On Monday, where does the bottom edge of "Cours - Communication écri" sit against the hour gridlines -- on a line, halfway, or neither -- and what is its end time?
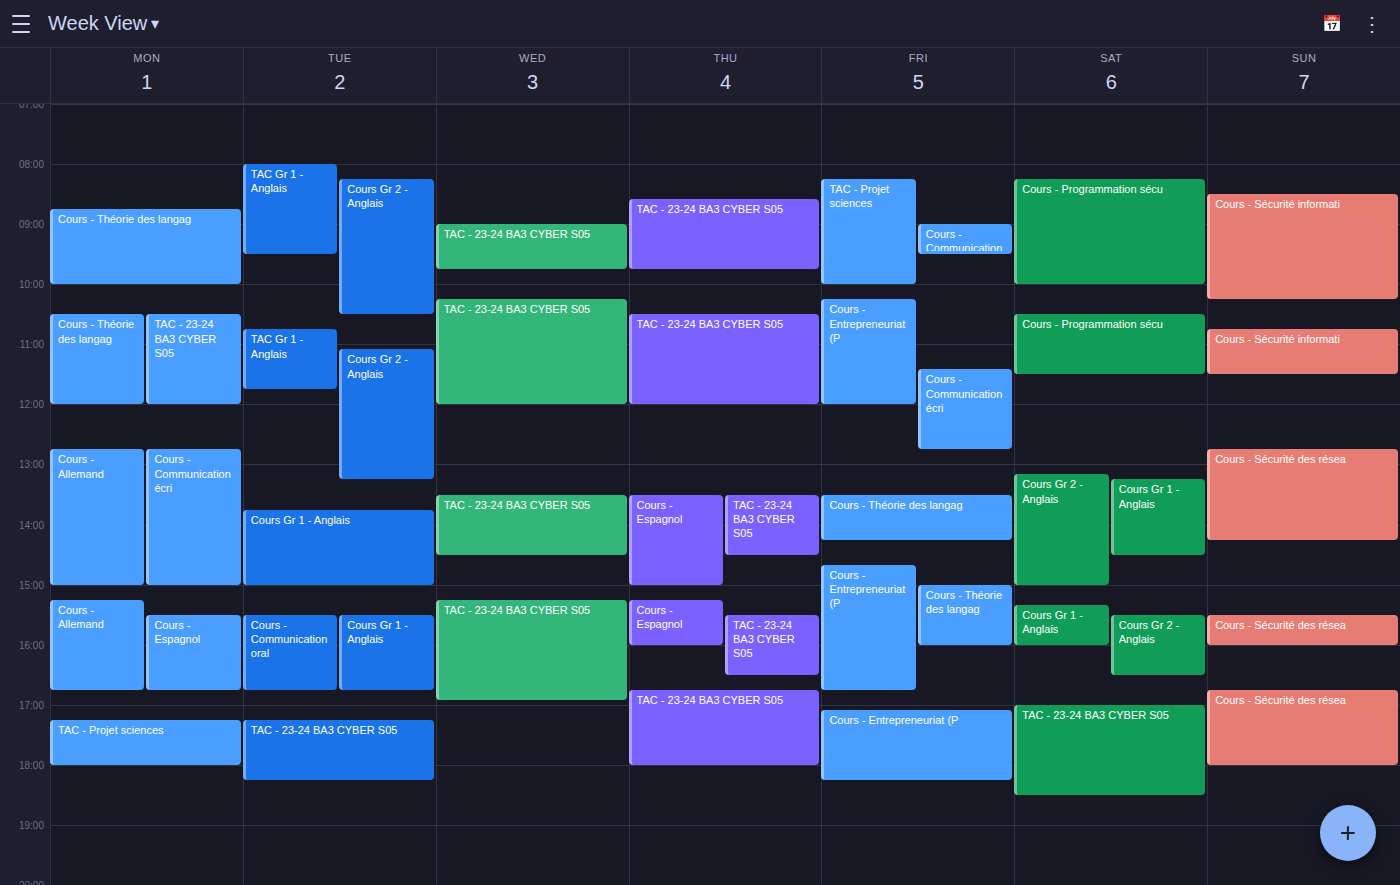
3:00 PM -- exactly on the 3 PM line.